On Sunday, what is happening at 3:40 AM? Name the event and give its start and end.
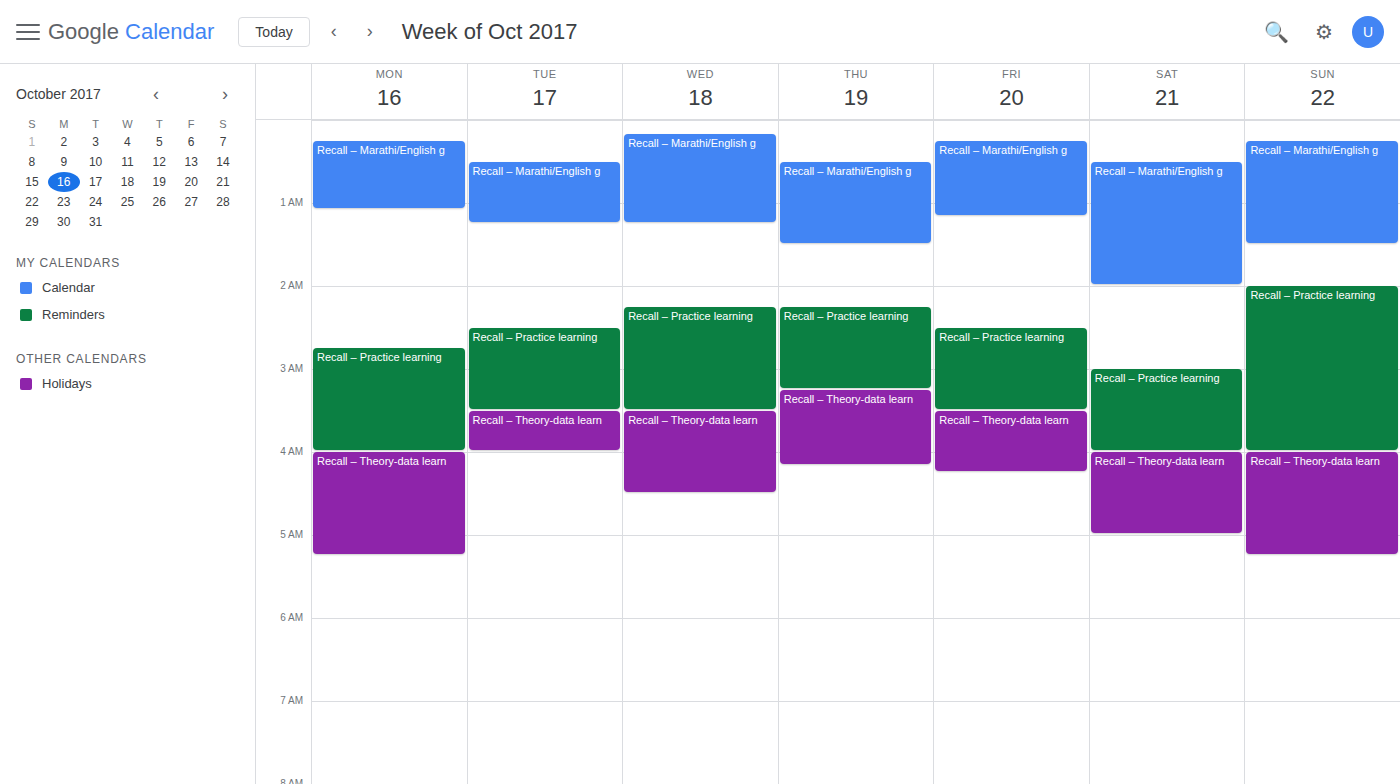
"Recall – Practice learning", 2:00 AM to 4:00 AM